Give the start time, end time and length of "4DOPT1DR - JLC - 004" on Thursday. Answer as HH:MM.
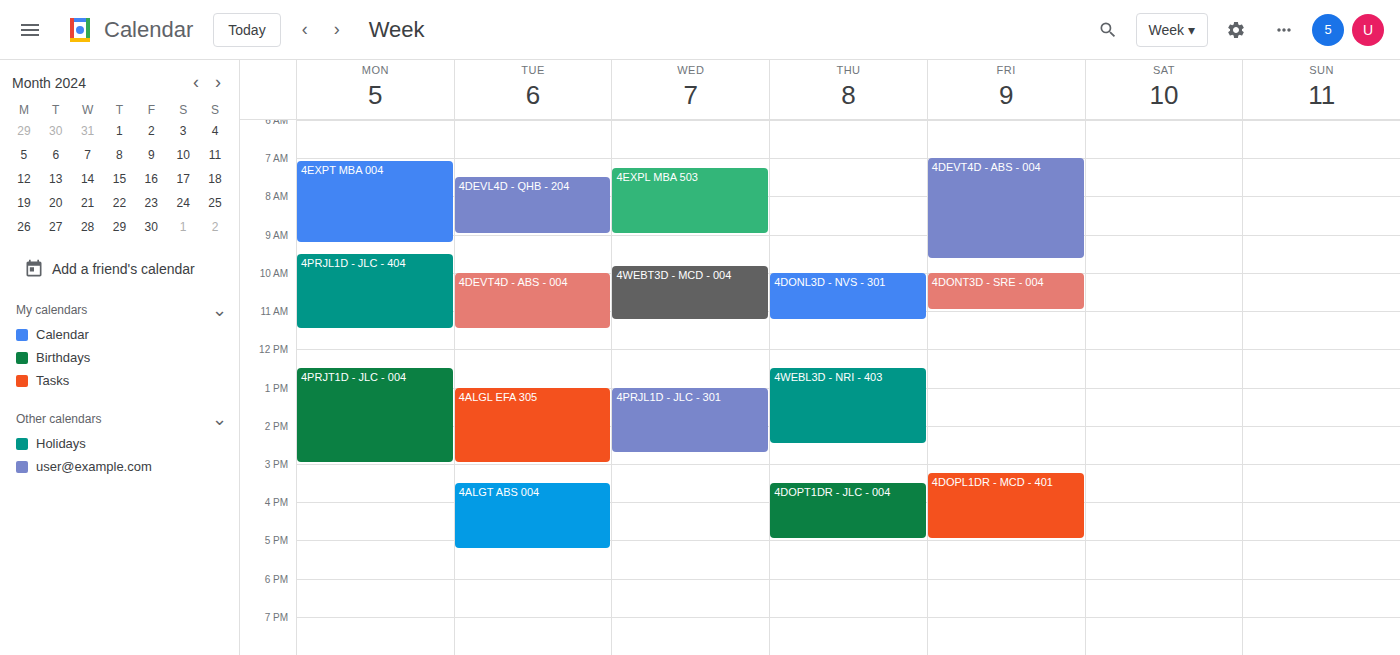
15:30 to 17:00, 1 hour 30 minutes